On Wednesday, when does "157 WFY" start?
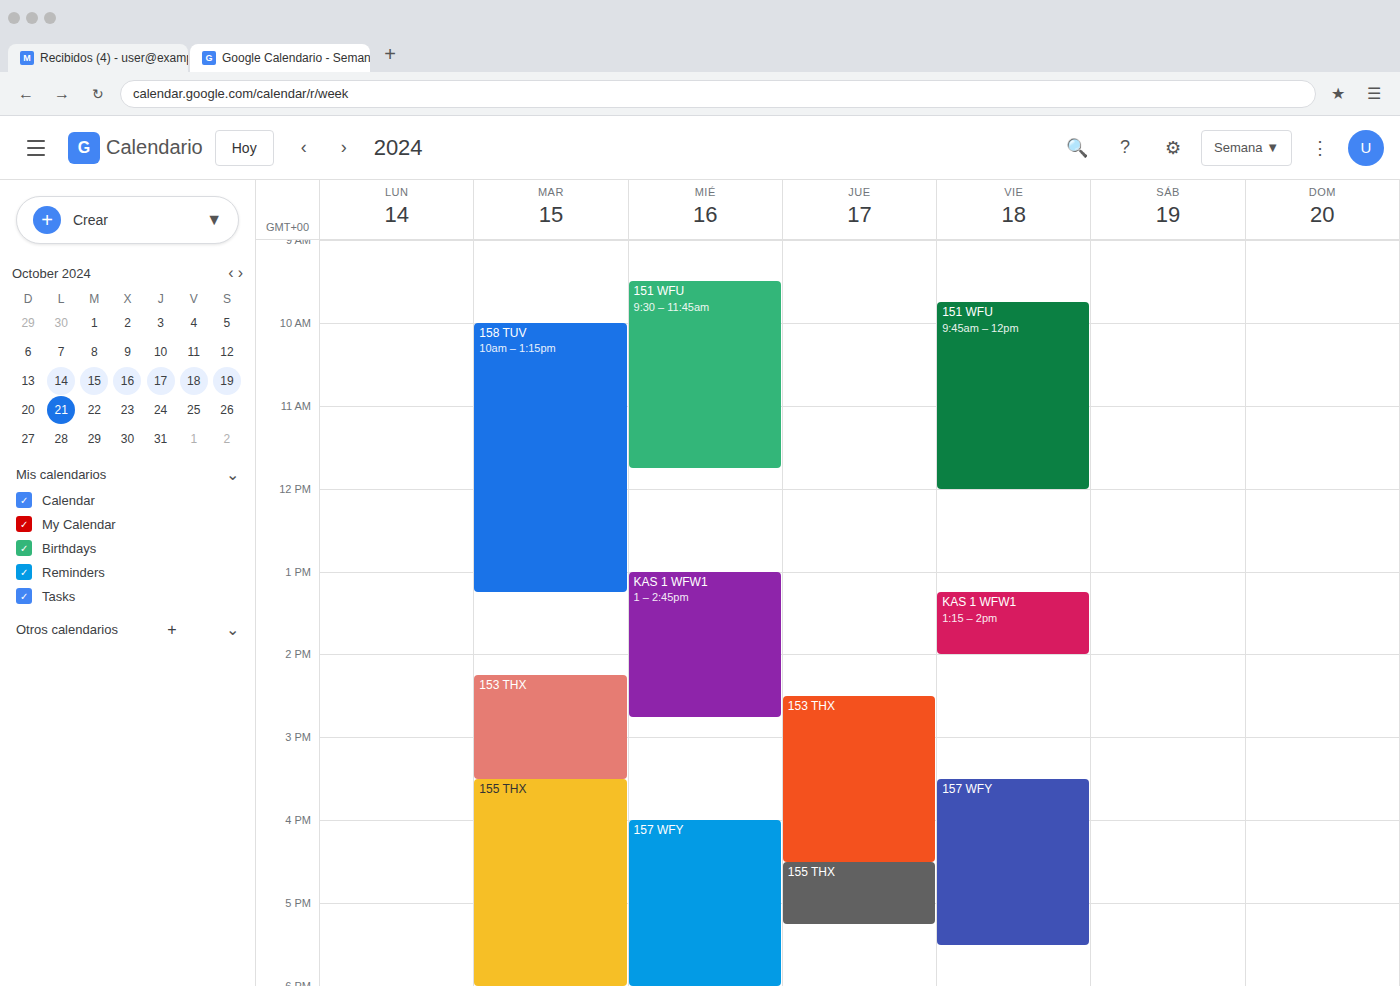
4:00 PM